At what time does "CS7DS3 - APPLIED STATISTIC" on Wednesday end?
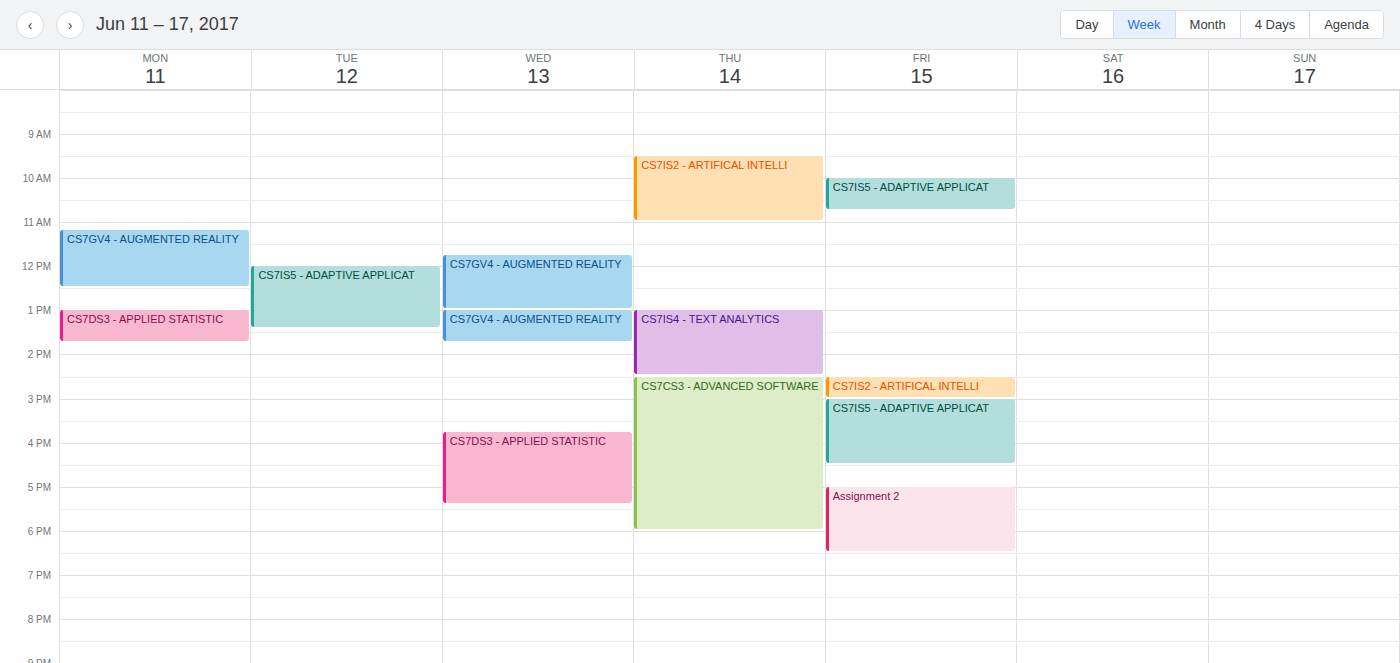
5:25 PM